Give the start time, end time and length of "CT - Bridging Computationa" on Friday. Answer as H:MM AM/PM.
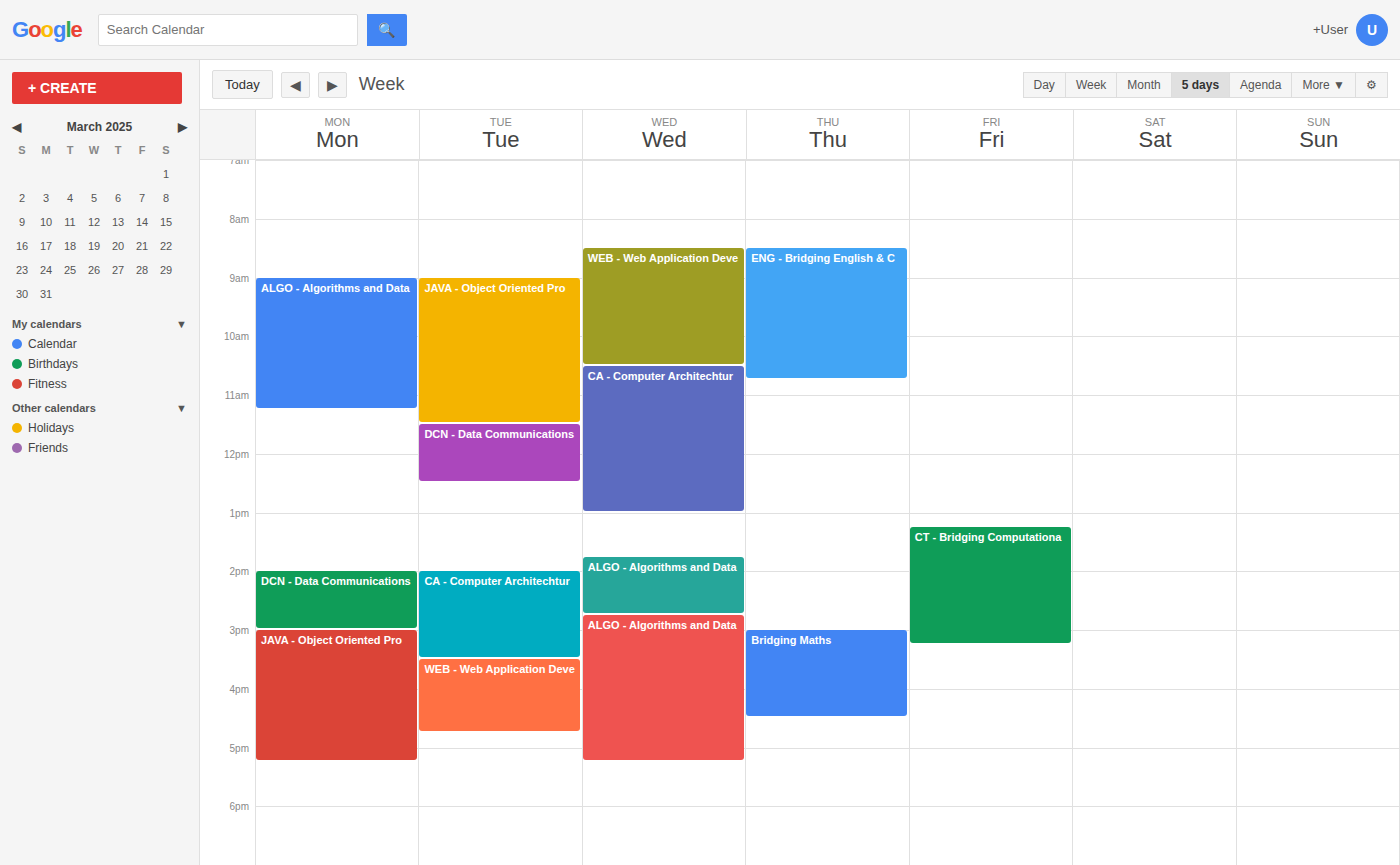
1:15 PM to 3:15 PM, 2 hours